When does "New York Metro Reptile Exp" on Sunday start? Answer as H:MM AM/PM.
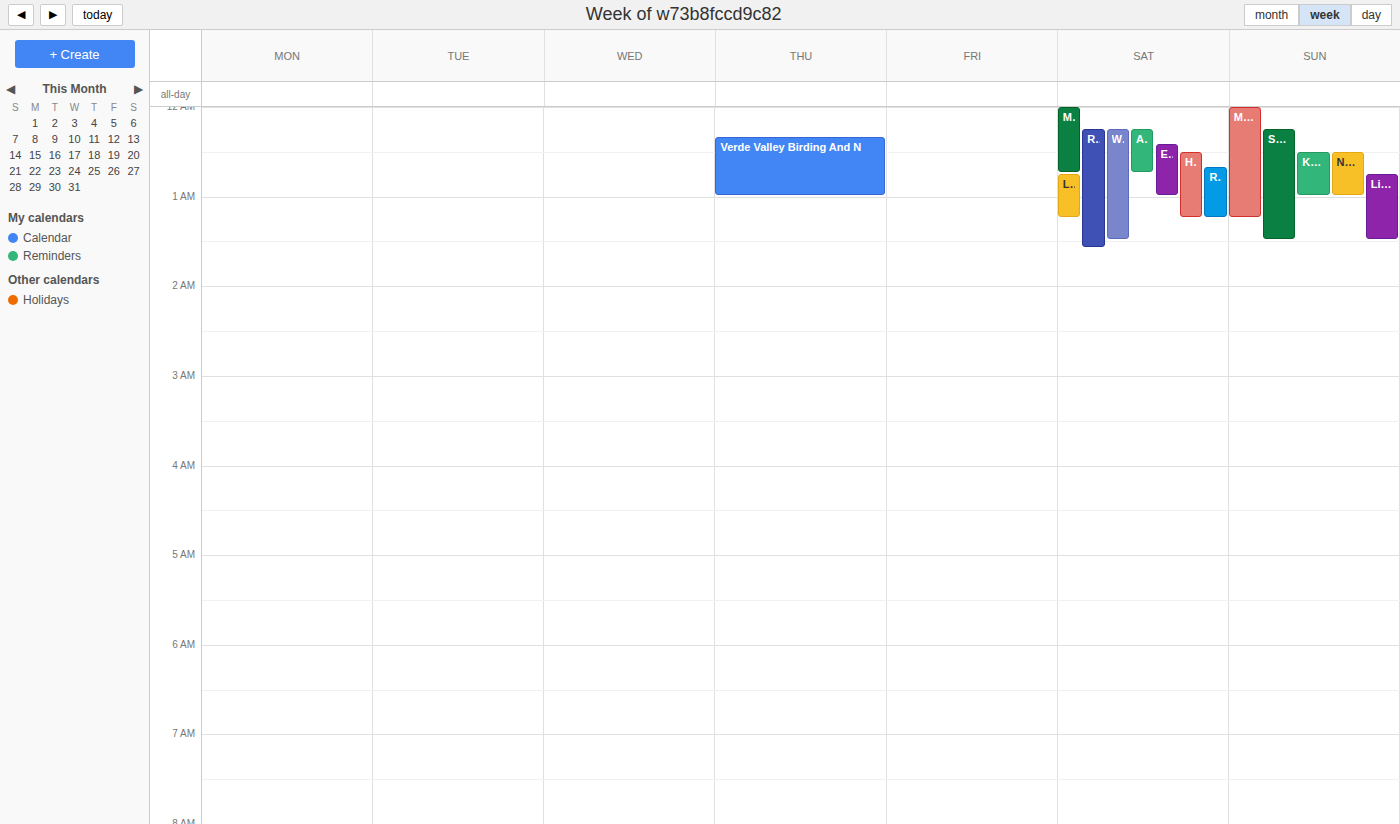
12:30 AM